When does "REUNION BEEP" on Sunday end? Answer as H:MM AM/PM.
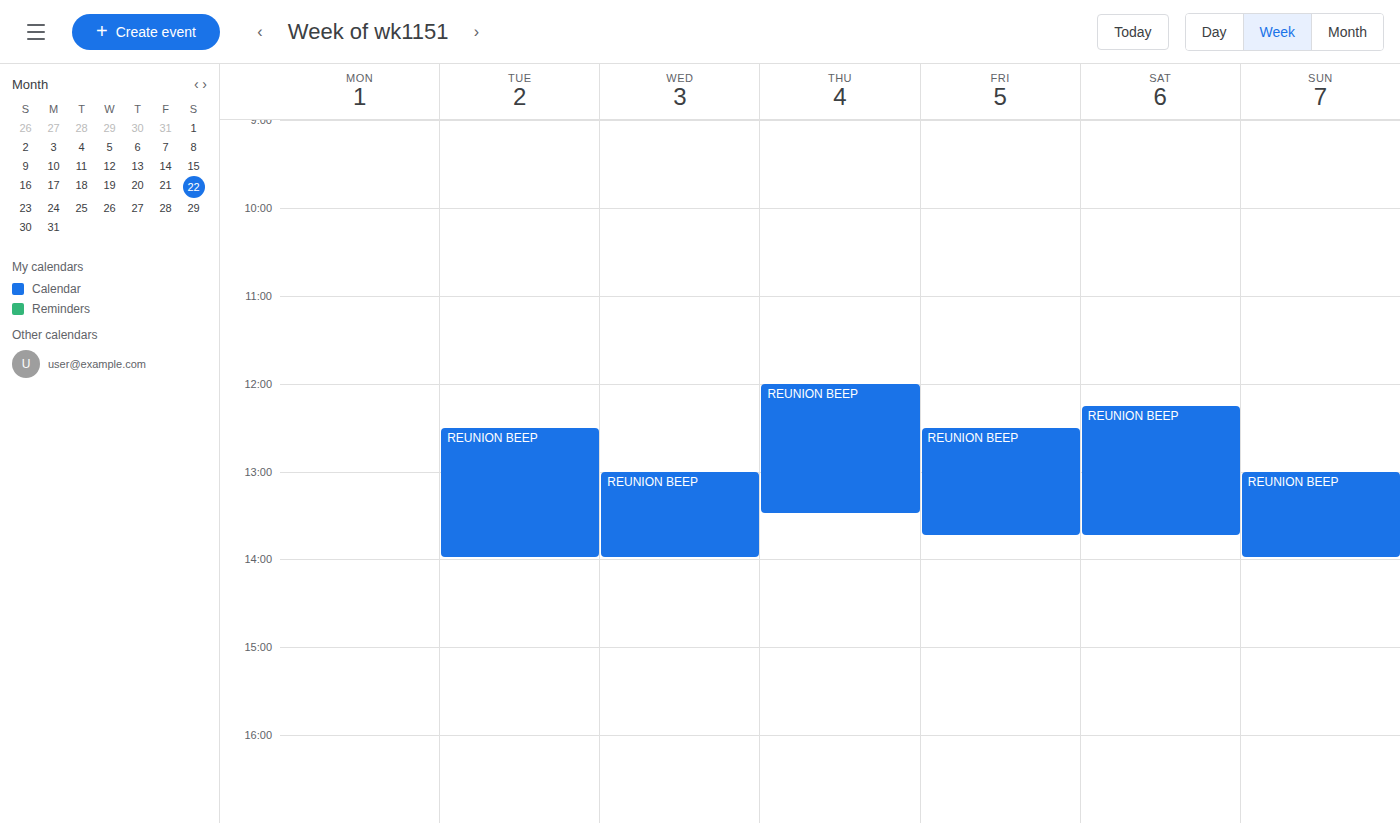
2:00 PM